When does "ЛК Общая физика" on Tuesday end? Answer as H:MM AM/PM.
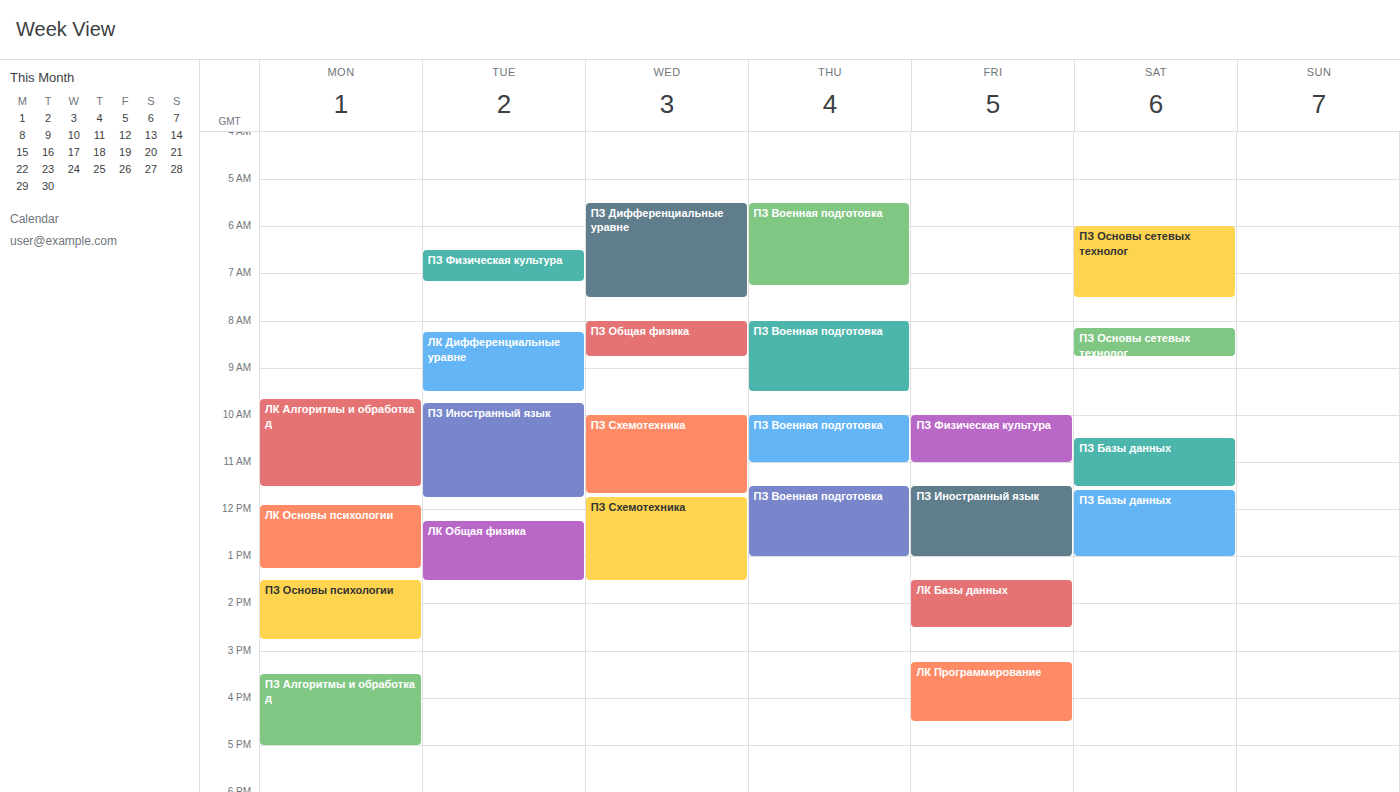
1:30 PM